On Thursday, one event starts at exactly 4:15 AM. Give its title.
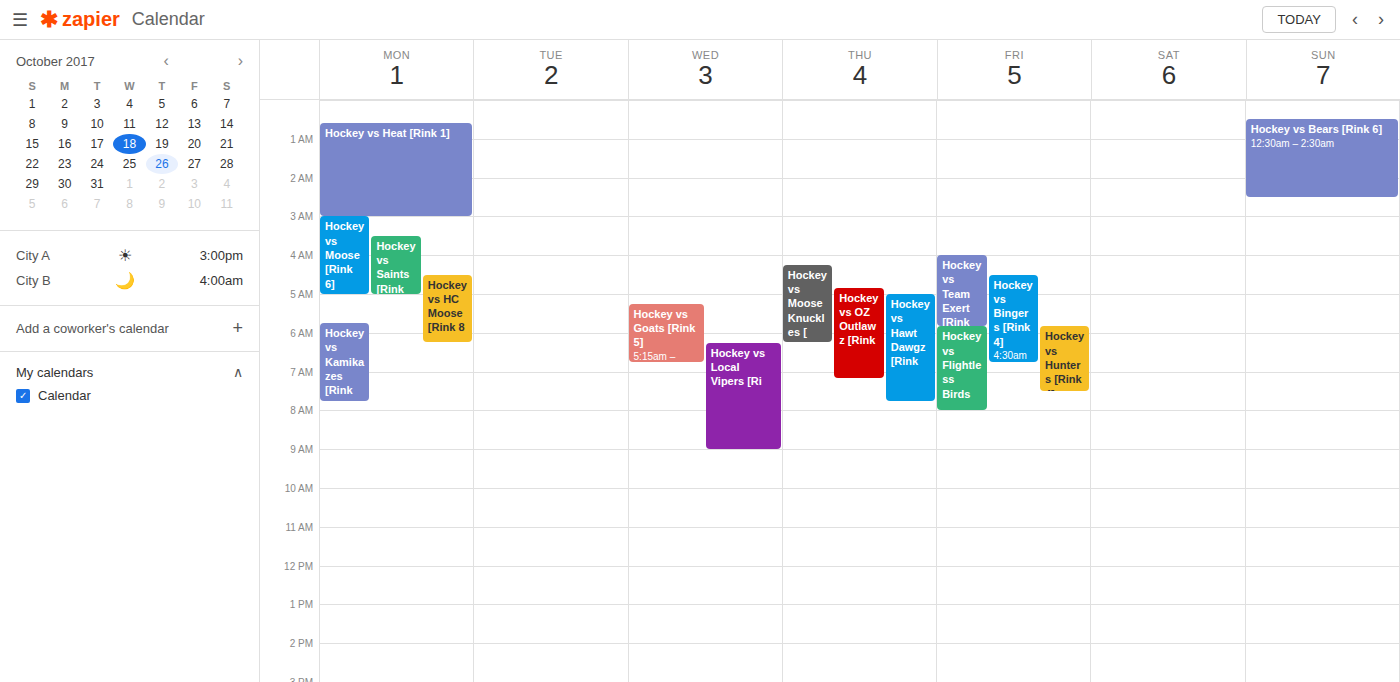
"Hockey vs Moose Knuckles ["